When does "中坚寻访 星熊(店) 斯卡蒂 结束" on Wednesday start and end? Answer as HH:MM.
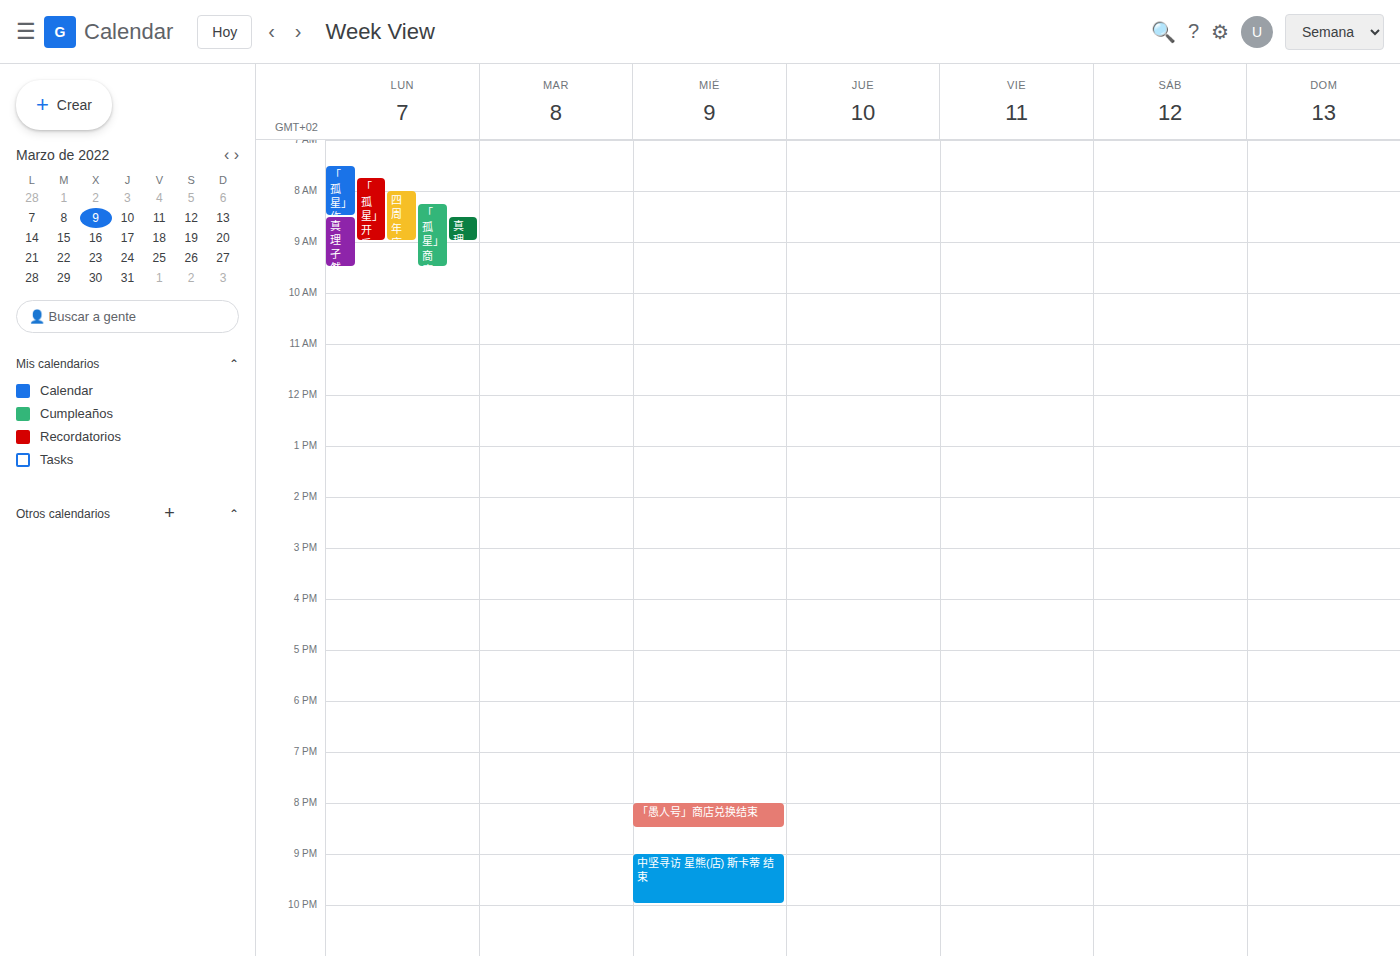
21:00 to 22:00